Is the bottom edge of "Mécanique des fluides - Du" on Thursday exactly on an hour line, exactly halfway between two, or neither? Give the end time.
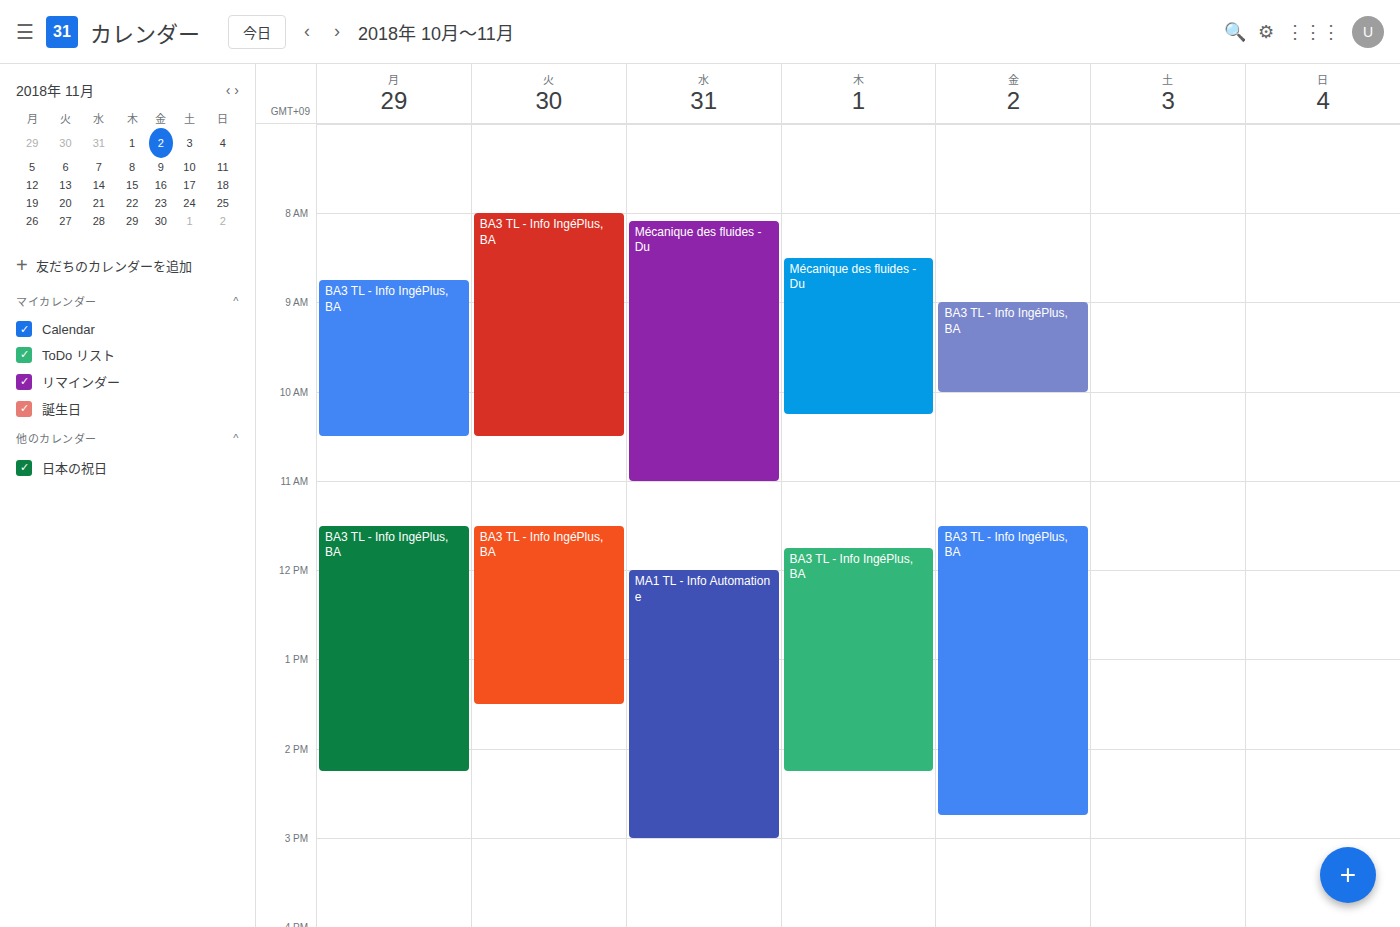
10:15 -- neither: a quarter of the way from the 10:00 line to the 11:00 line.